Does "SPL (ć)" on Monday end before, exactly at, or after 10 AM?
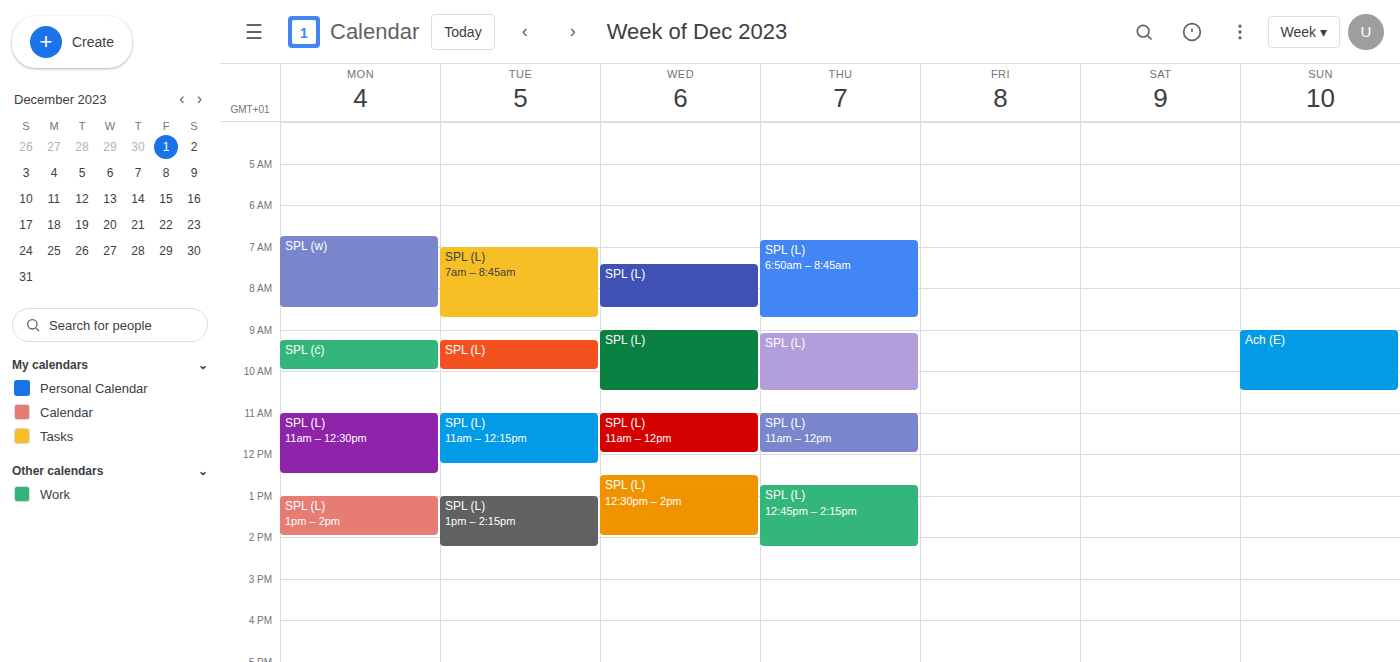
10:00 AM -- exactly at 10 AM, on the 10 AM line.